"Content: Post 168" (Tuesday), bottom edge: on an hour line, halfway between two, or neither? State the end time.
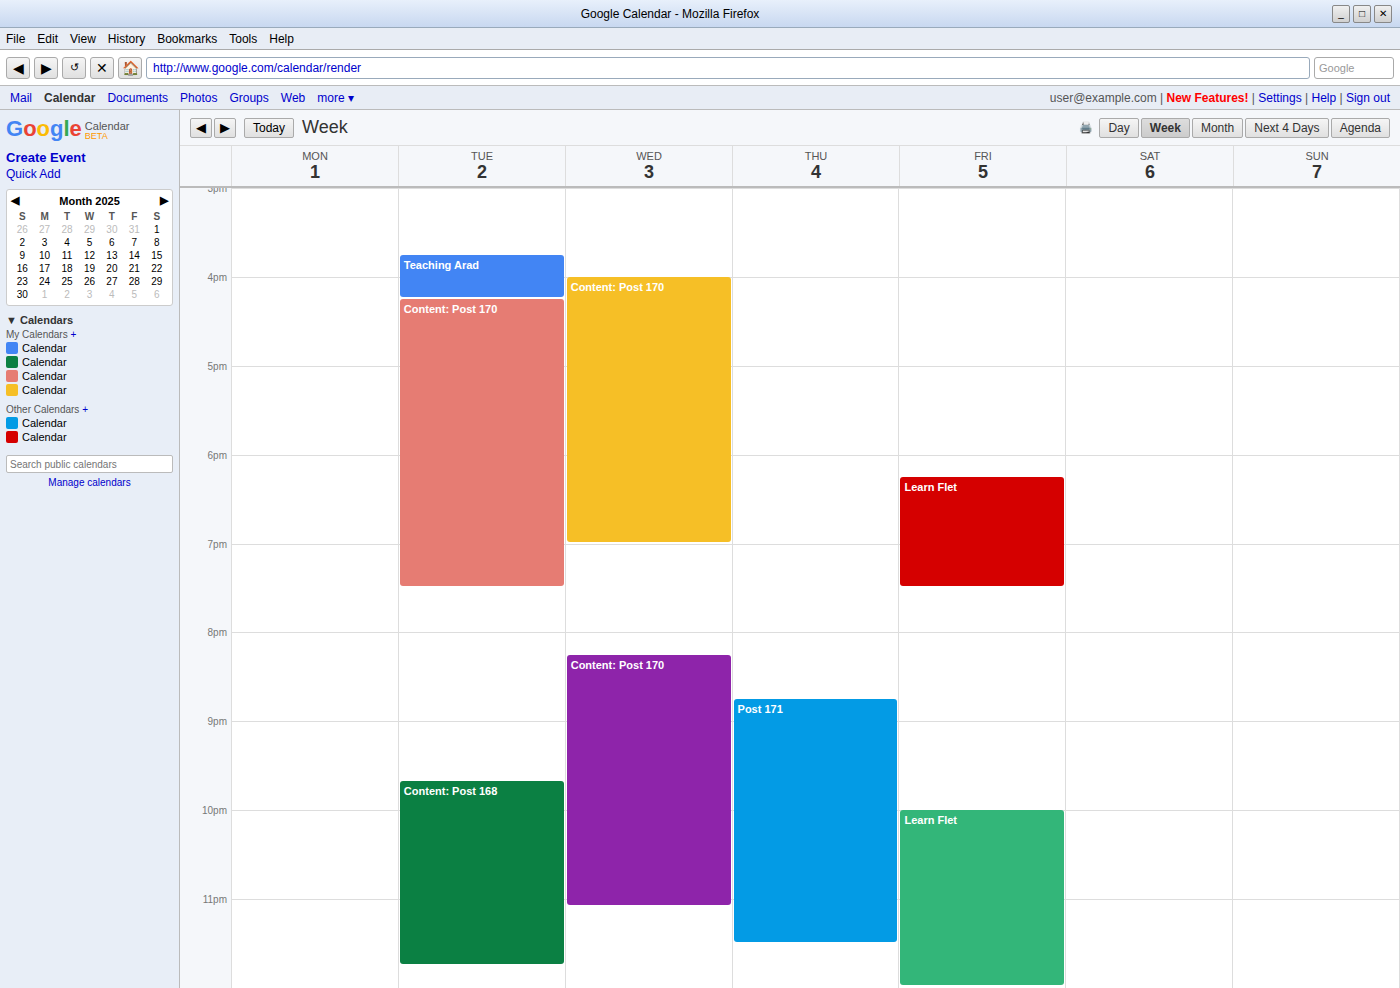
11:45 PM -- neither: three quarters of the way from the 11 PM line to the 12 AM line.